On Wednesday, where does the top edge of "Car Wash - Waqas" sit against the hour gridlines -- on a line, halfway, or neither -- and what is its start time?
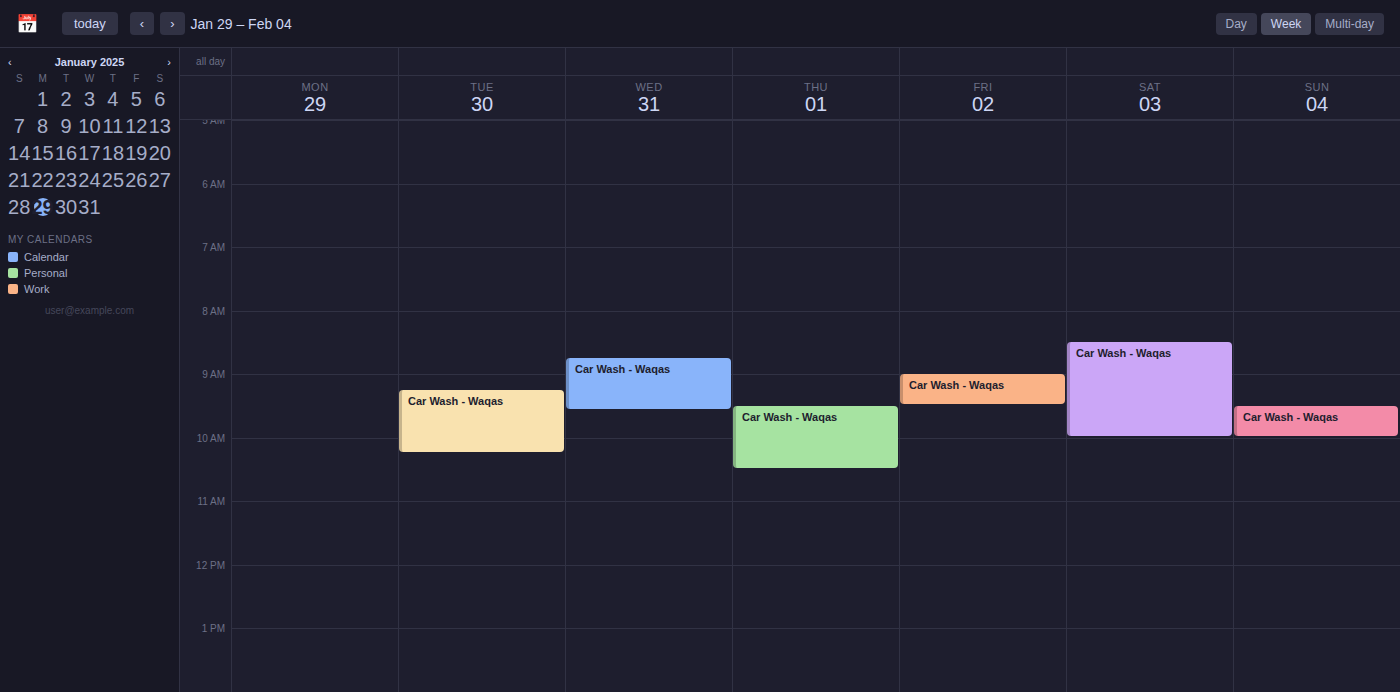
8:45 AM -- neither: three quarters of the way from the 8 AM line to the 9 AM line.